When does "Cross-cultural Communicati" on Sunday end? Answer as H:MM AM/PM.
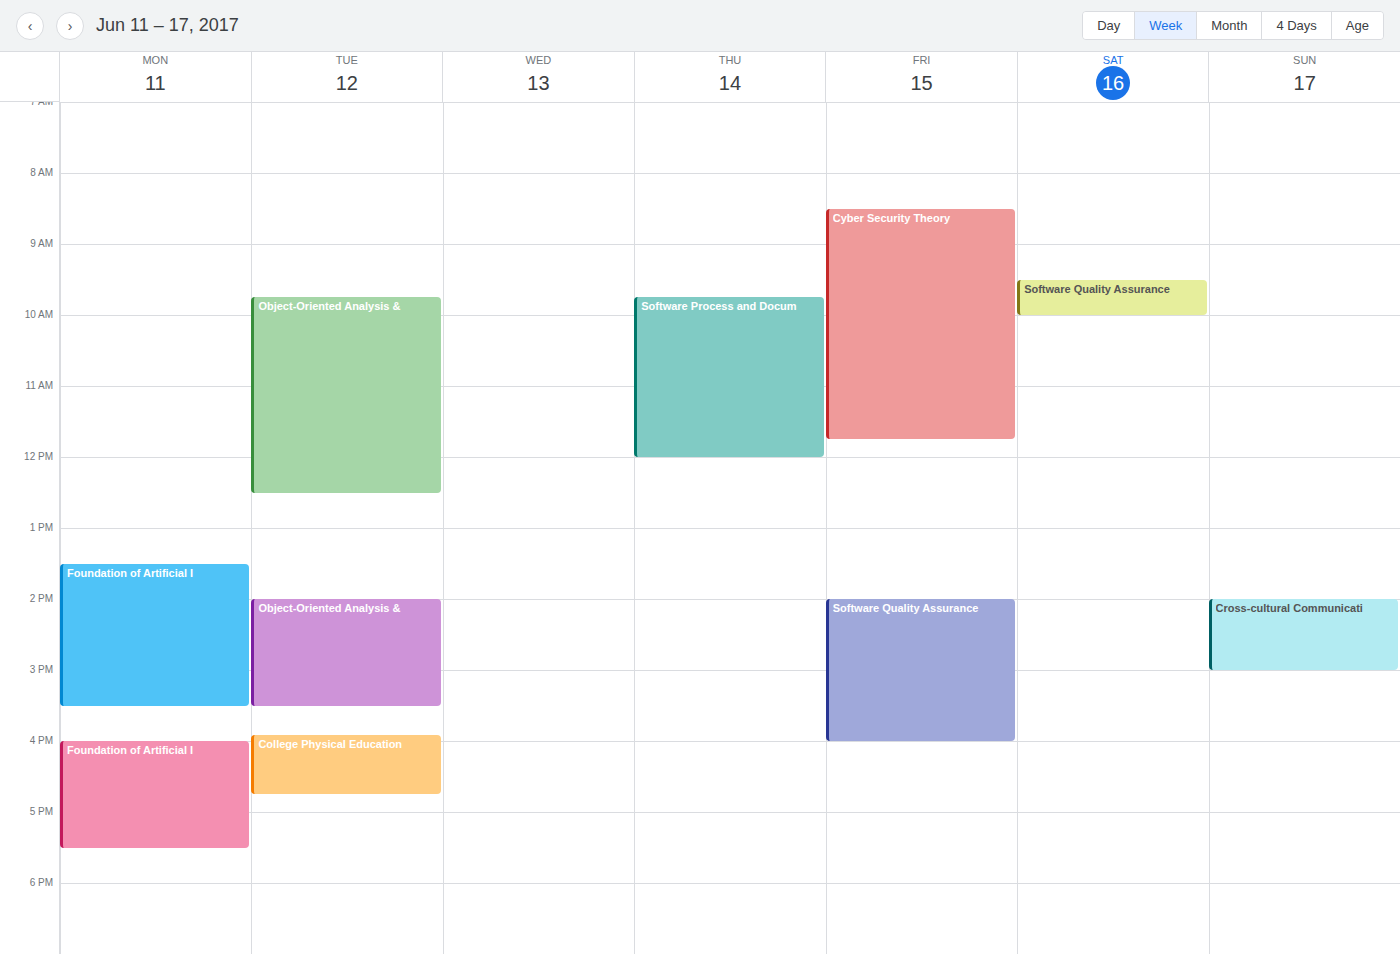
3:00 PM